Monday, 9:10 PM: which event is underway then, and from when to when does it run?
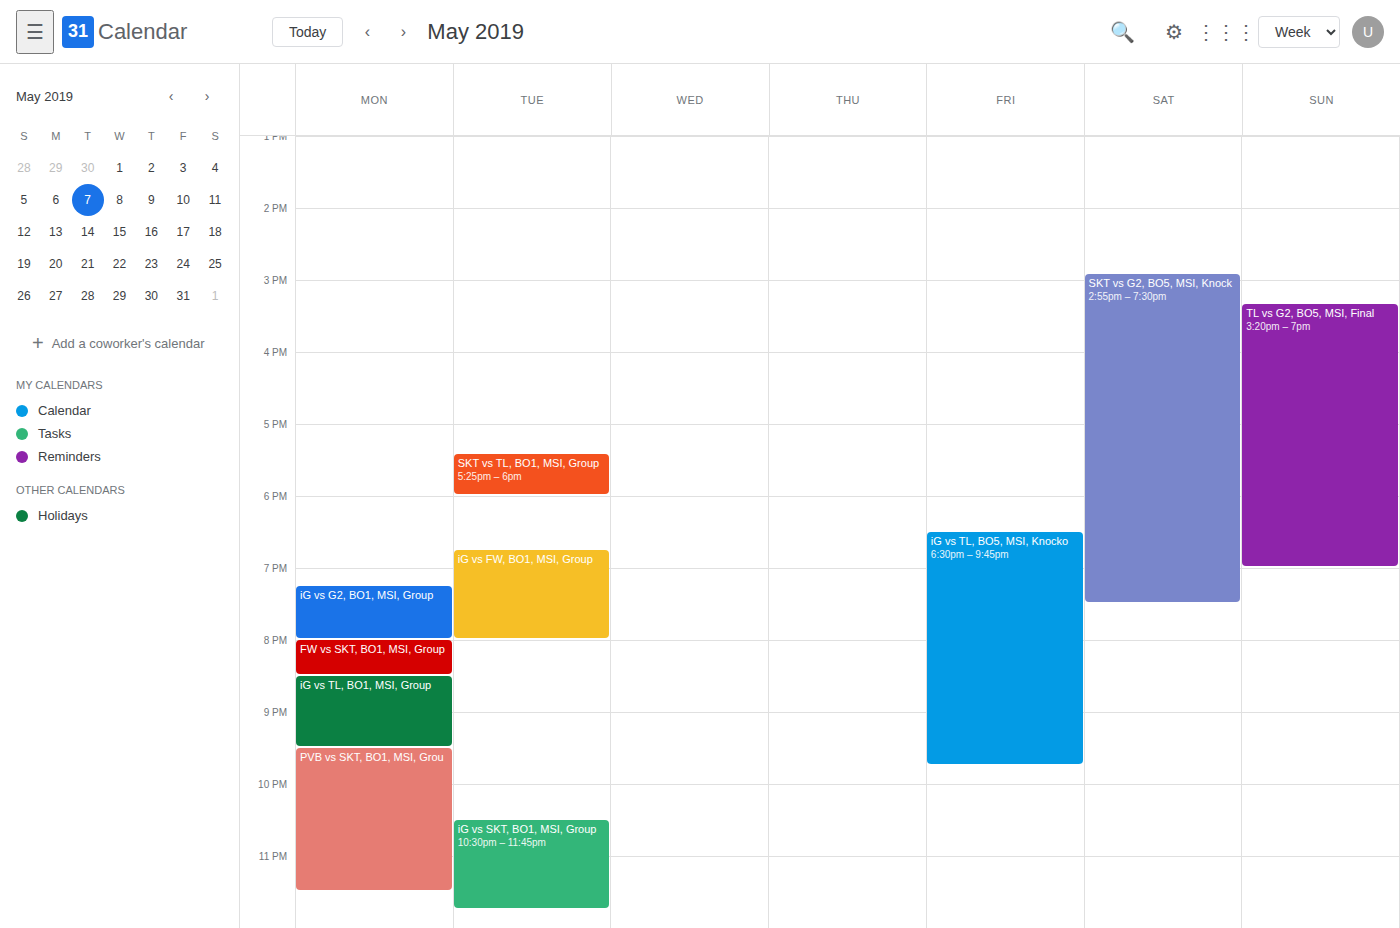
"iG vs TL, BO1, MSI, Group", 8:30 PM to 9:30 PM